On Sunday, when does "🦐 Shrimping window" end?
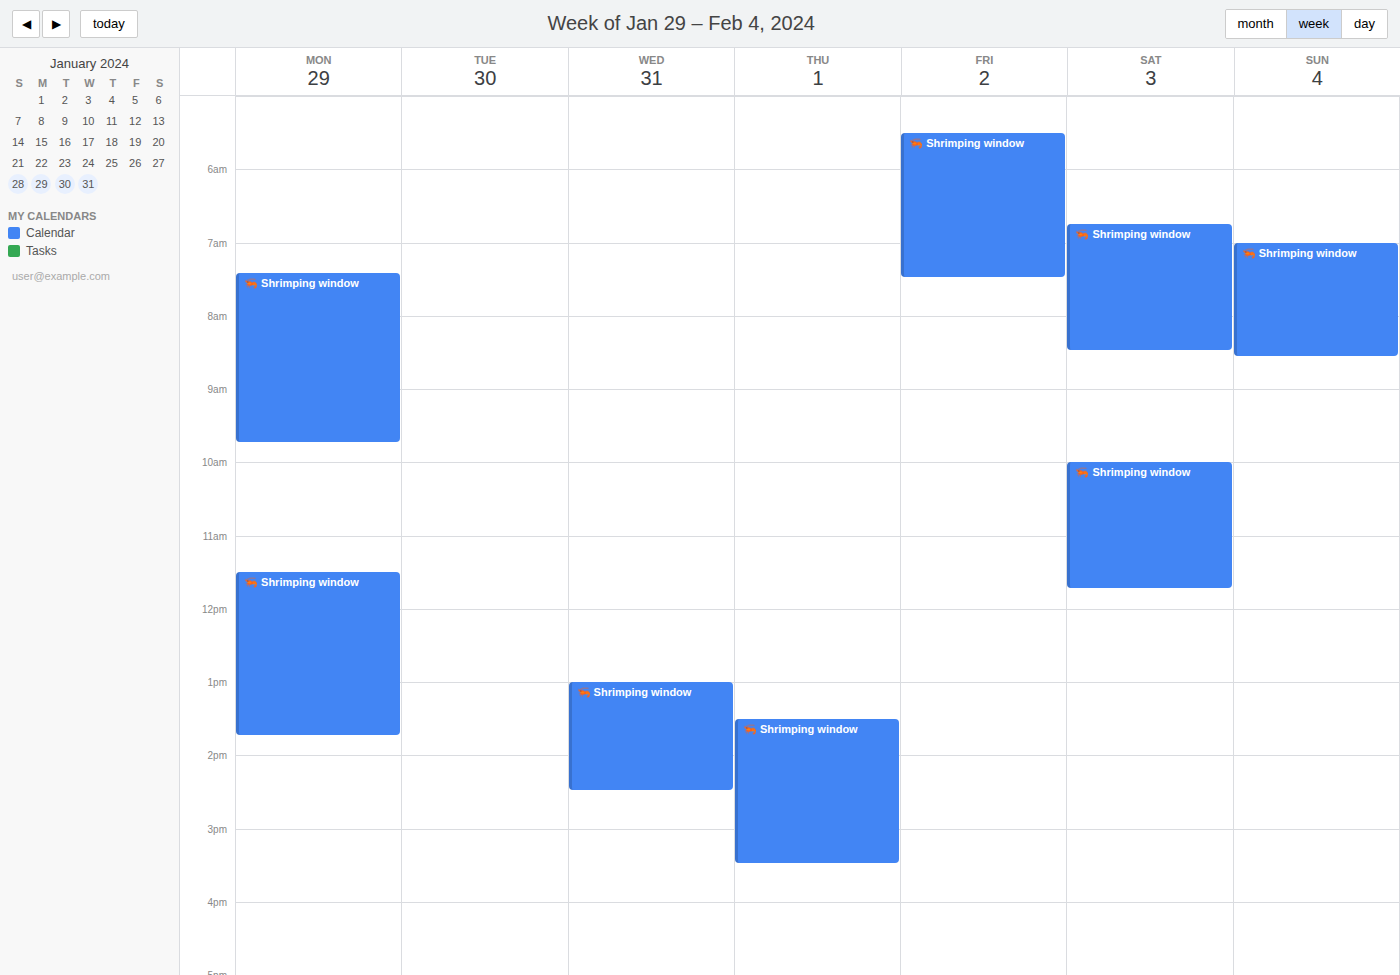
8:35 AM